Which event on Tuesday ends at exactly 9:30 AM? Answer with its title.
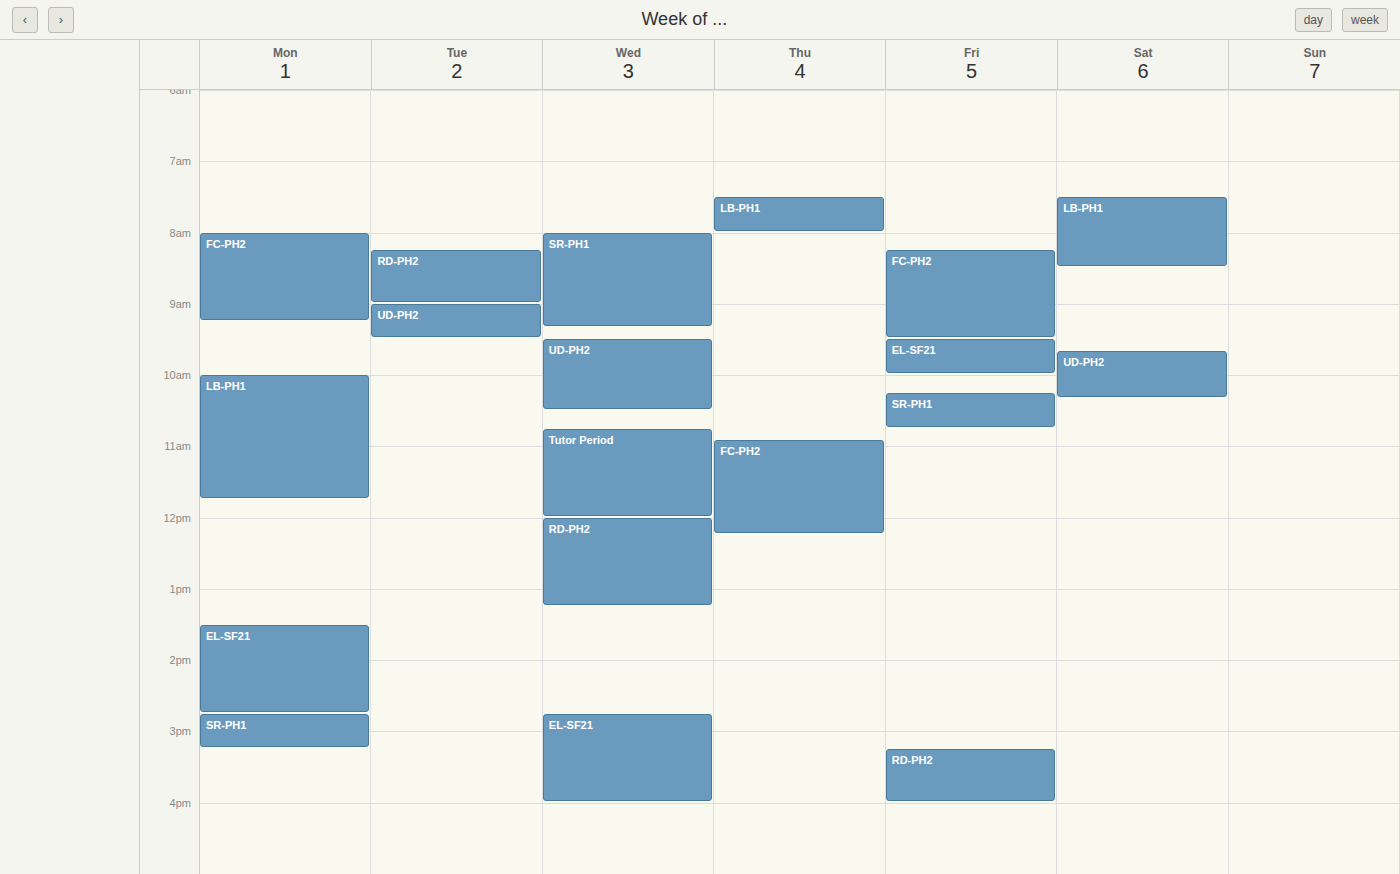
"UD-PH2"